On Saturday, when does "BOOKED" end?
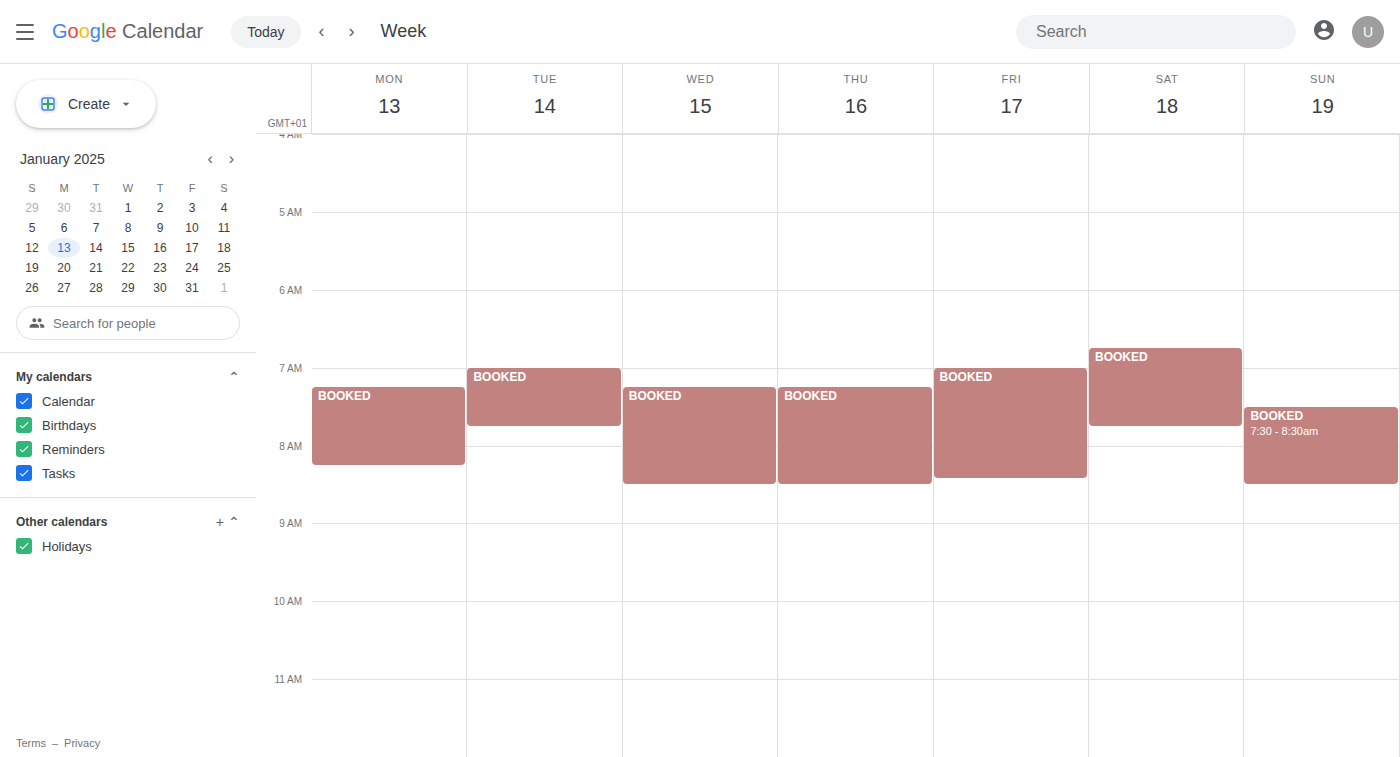
7:45 AM